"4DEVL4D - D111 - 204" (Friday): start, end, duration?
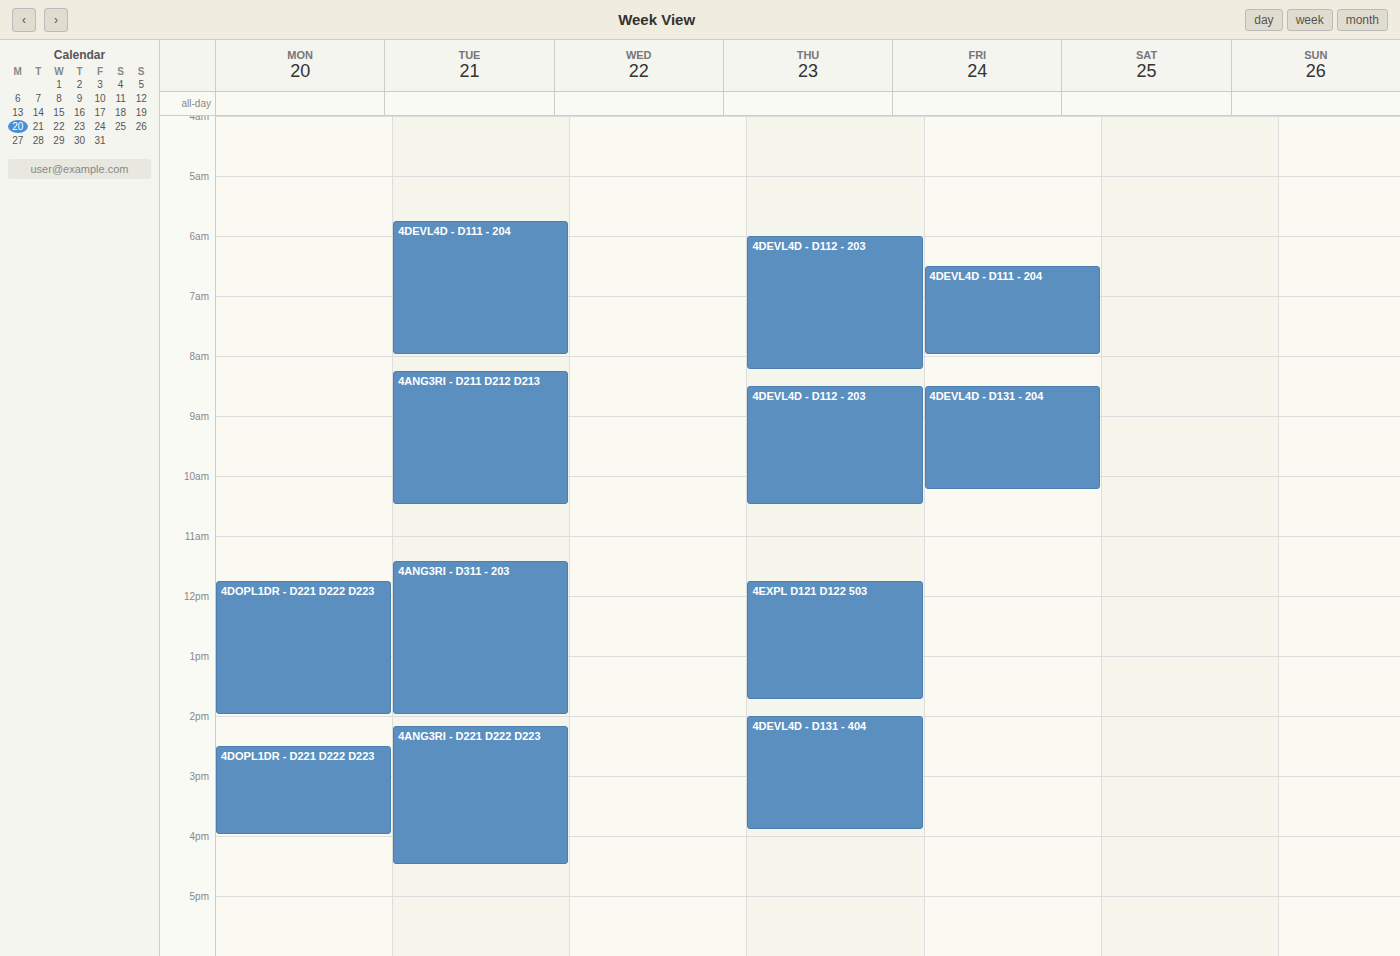
6:30 AM to 8:00 AM, 1 hour 30 minutes